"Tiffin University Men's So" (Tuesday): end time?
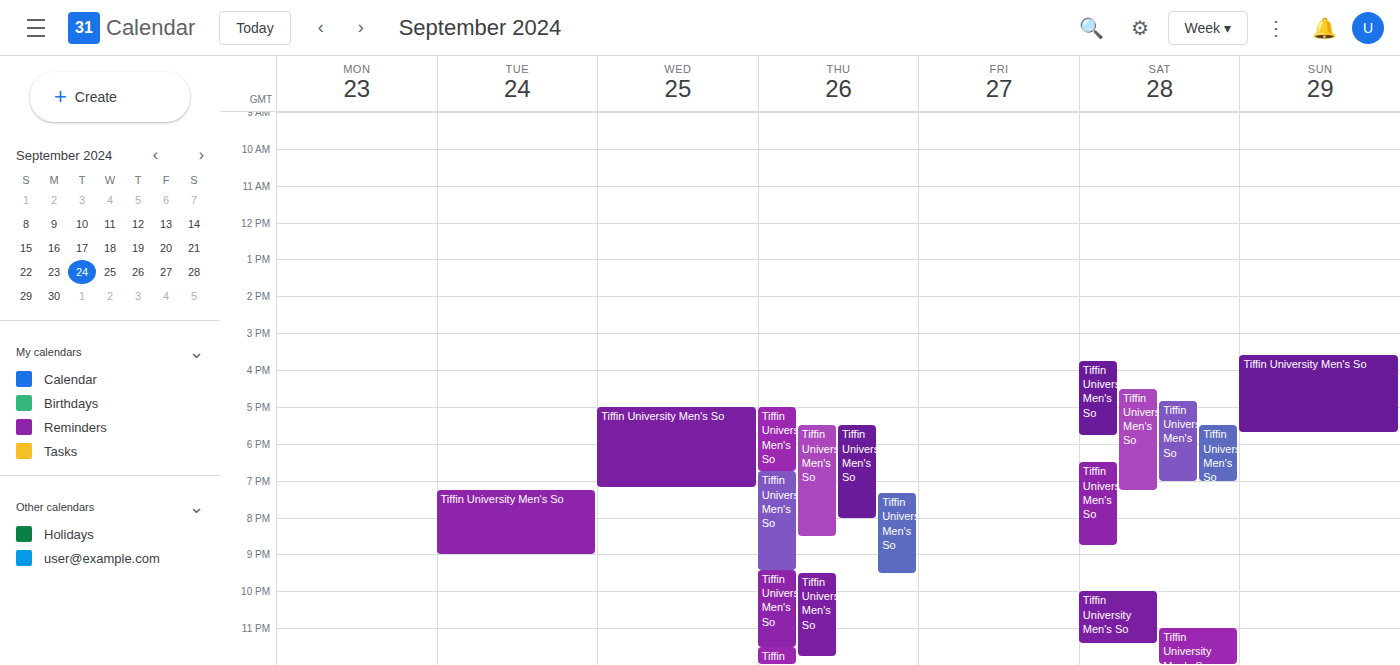
9:00 PM